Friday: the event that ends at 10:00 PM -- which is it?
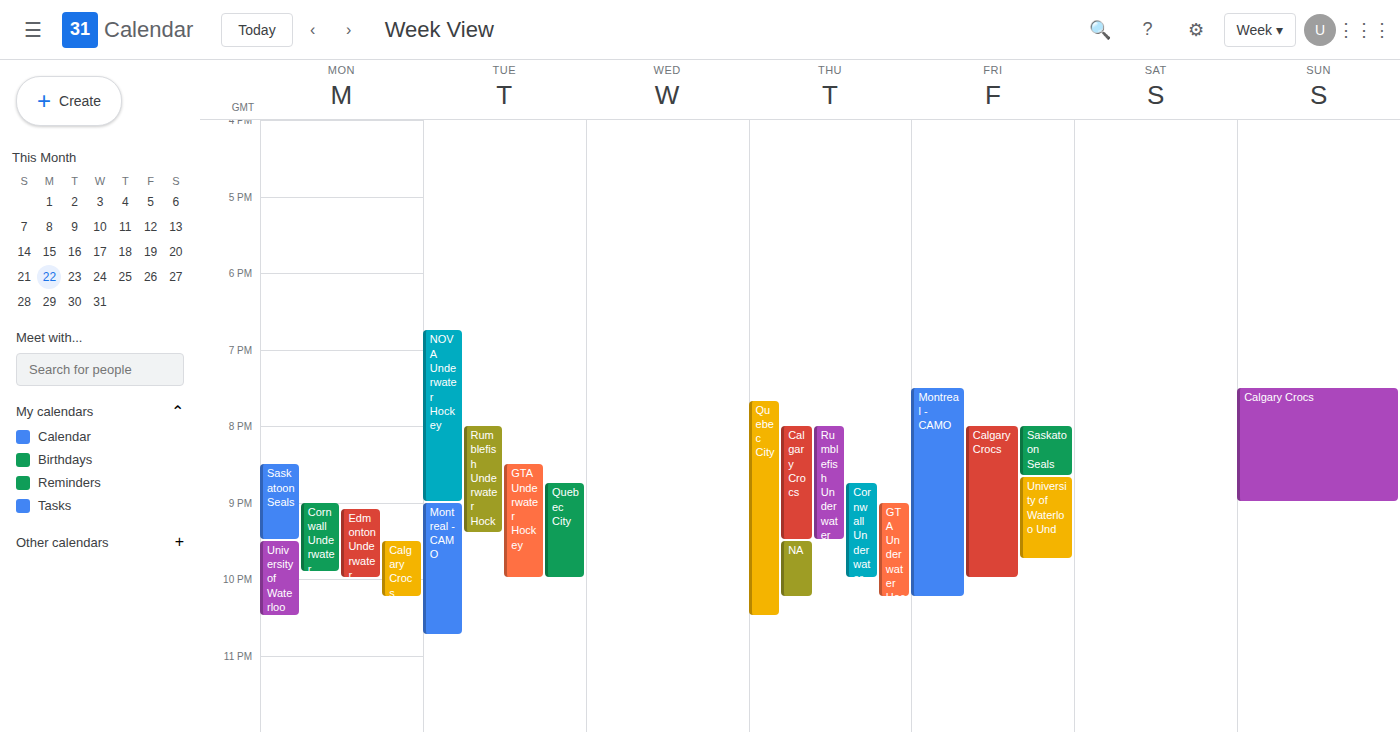
"Calgary Crocs"